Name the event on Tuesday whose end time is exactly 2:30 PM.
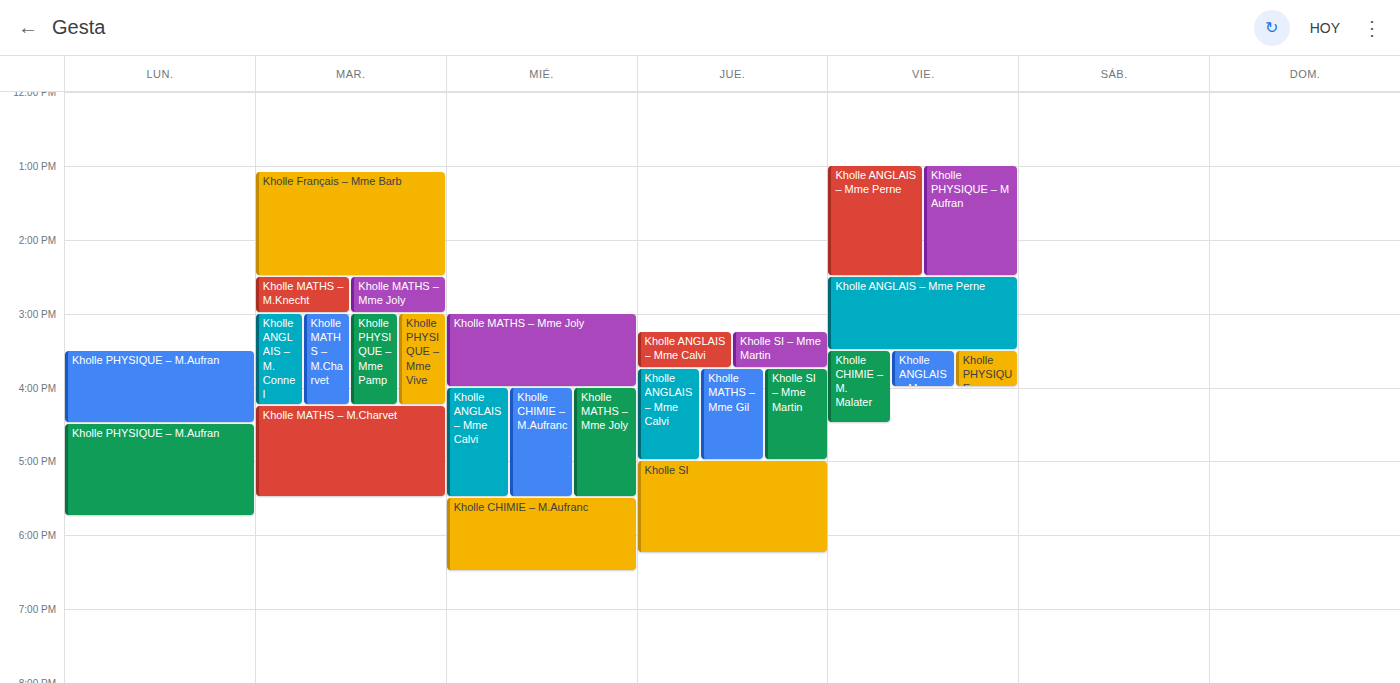
"Kholle Français – Mme Barb"